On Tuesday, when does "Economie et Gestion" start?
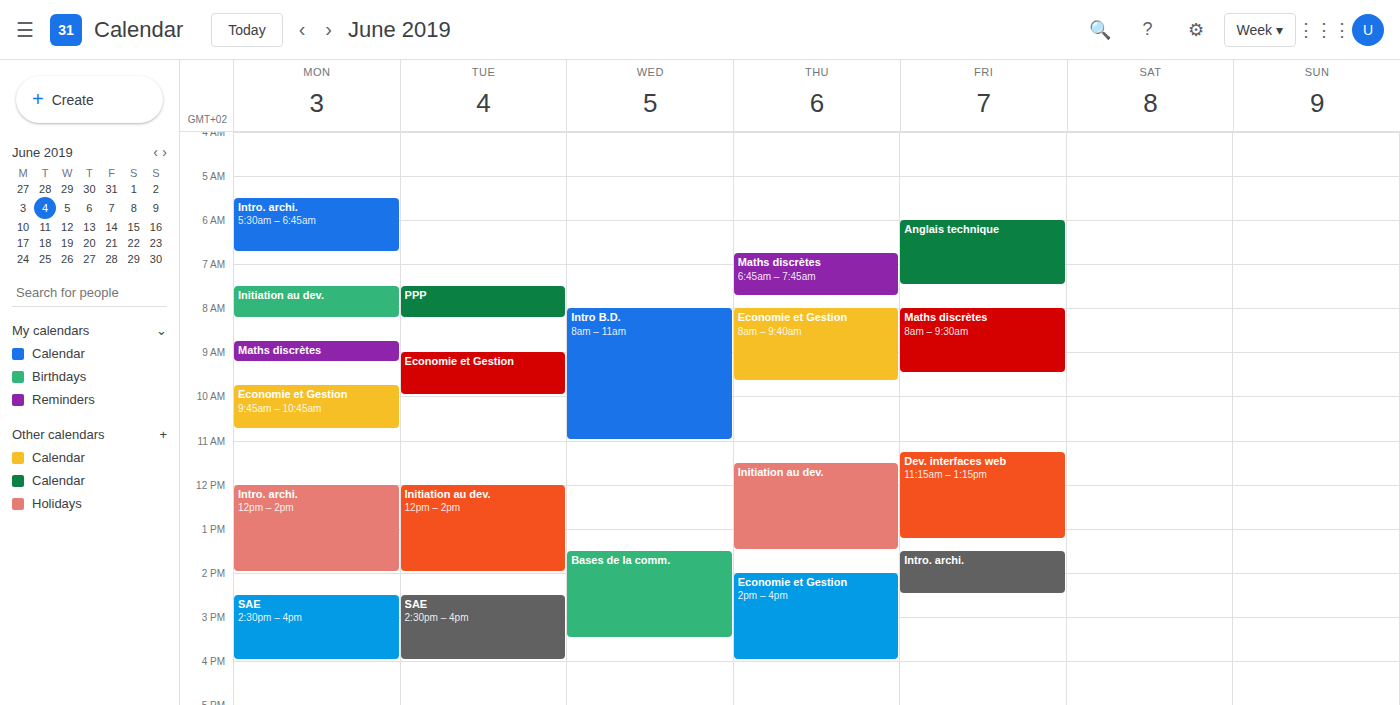
09:00